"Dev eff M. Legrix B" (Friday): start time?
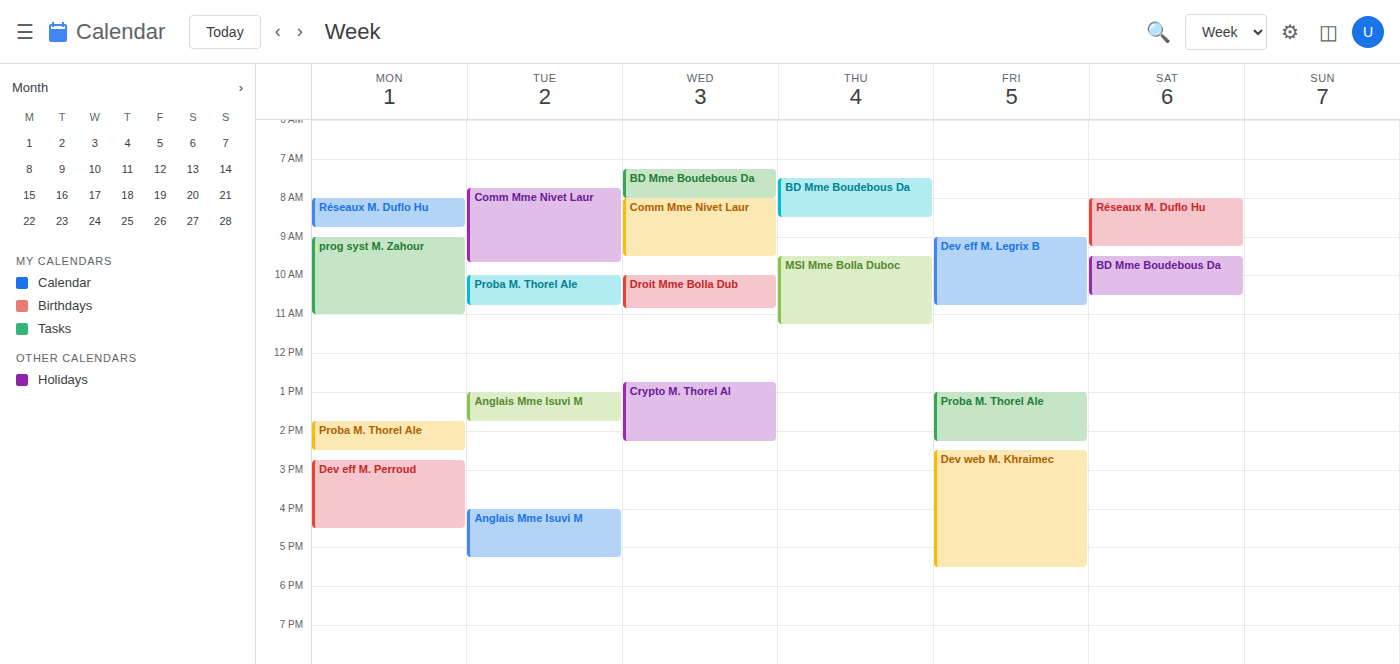
9:00 AM